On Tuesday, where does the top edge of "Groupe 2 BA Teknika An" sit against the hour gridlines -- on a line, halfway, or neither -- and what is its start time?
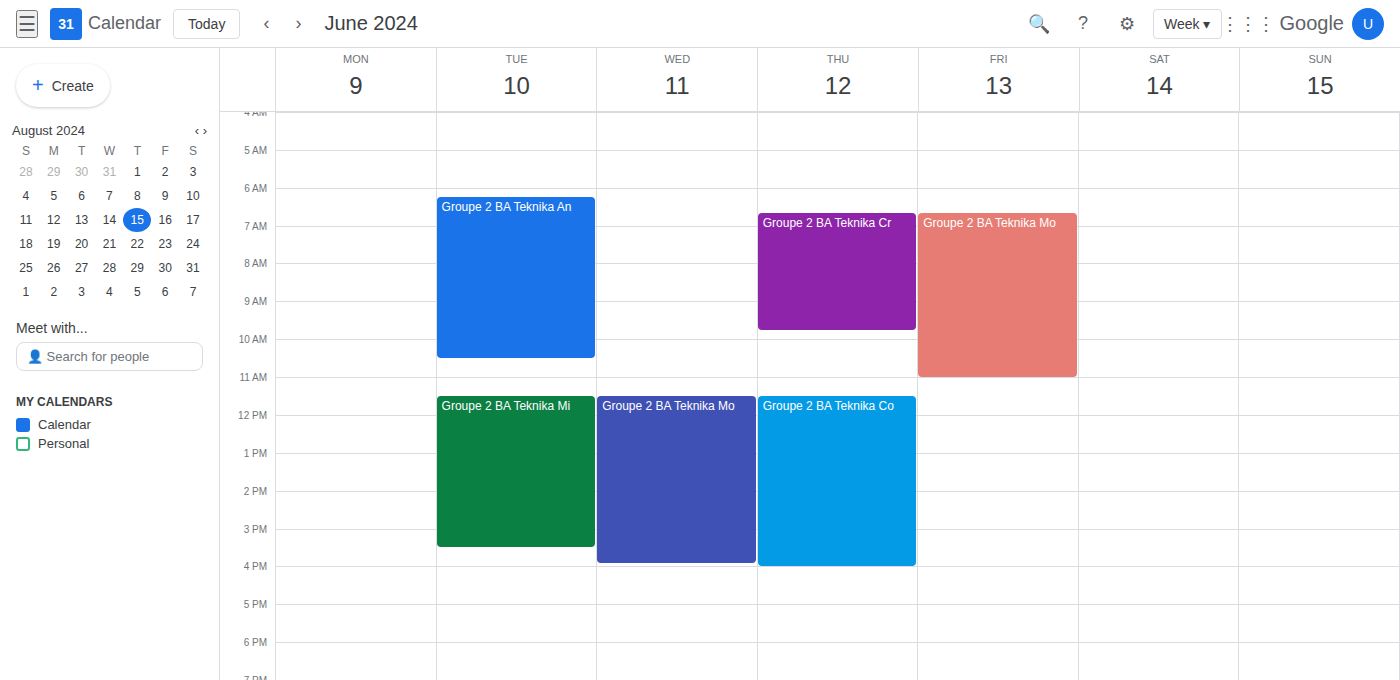
06:15 -- neither: a quarter of the way from the 06:00 line to the 07:00 line.